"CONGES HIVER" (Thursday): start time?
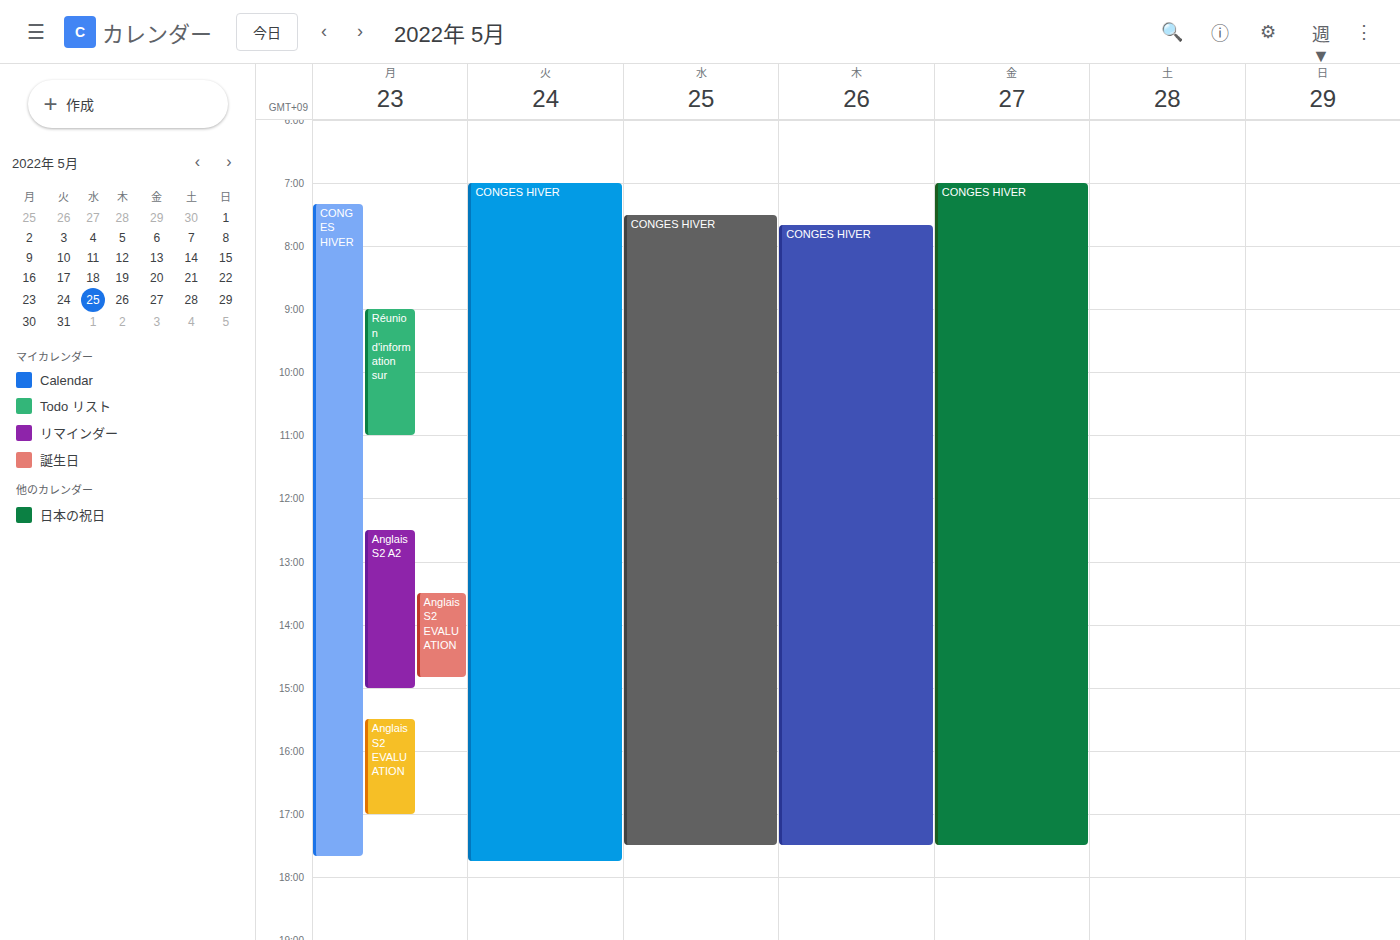
07:40